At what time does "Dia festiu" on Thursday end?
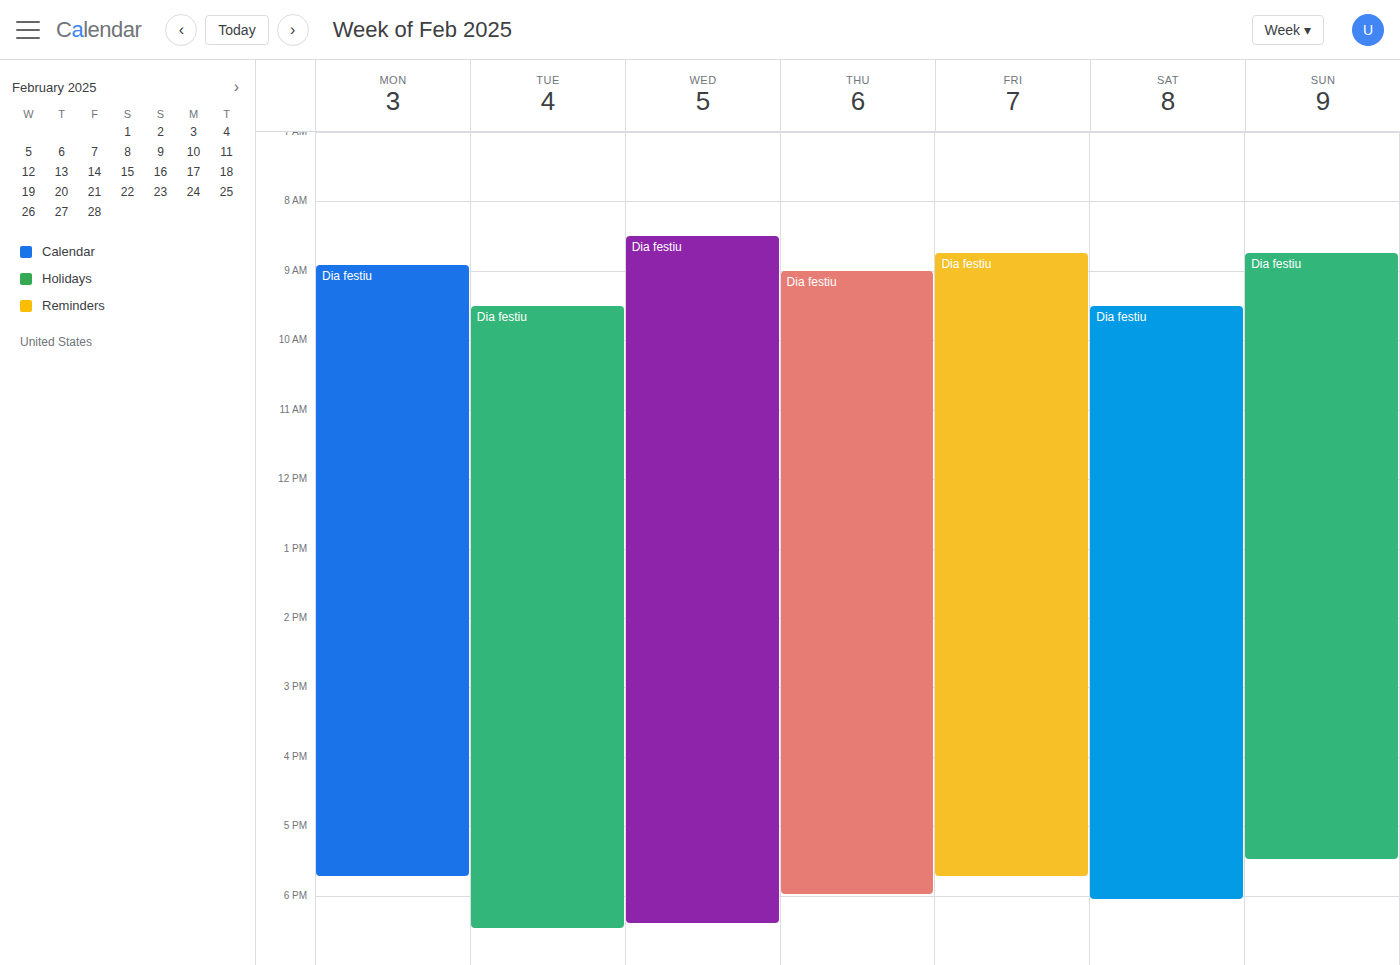
6:00 PM